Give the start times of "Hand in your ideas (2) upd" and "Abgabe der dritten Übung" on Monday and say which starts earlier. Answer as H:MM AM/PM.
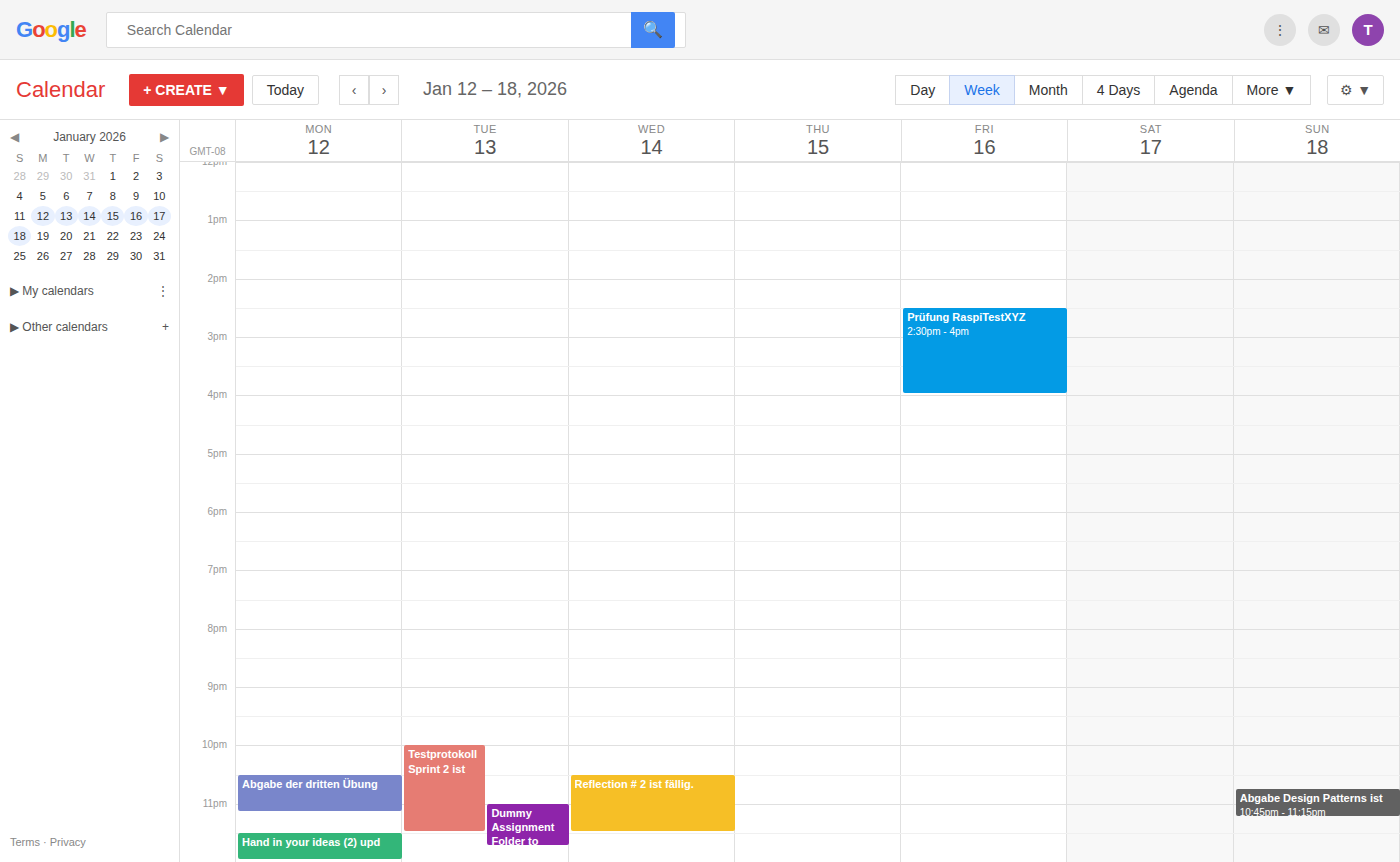
"Abgabe der dritten Übung" 10:30 PM; "Hand in your ideas (2) upd" 11:30 PM.